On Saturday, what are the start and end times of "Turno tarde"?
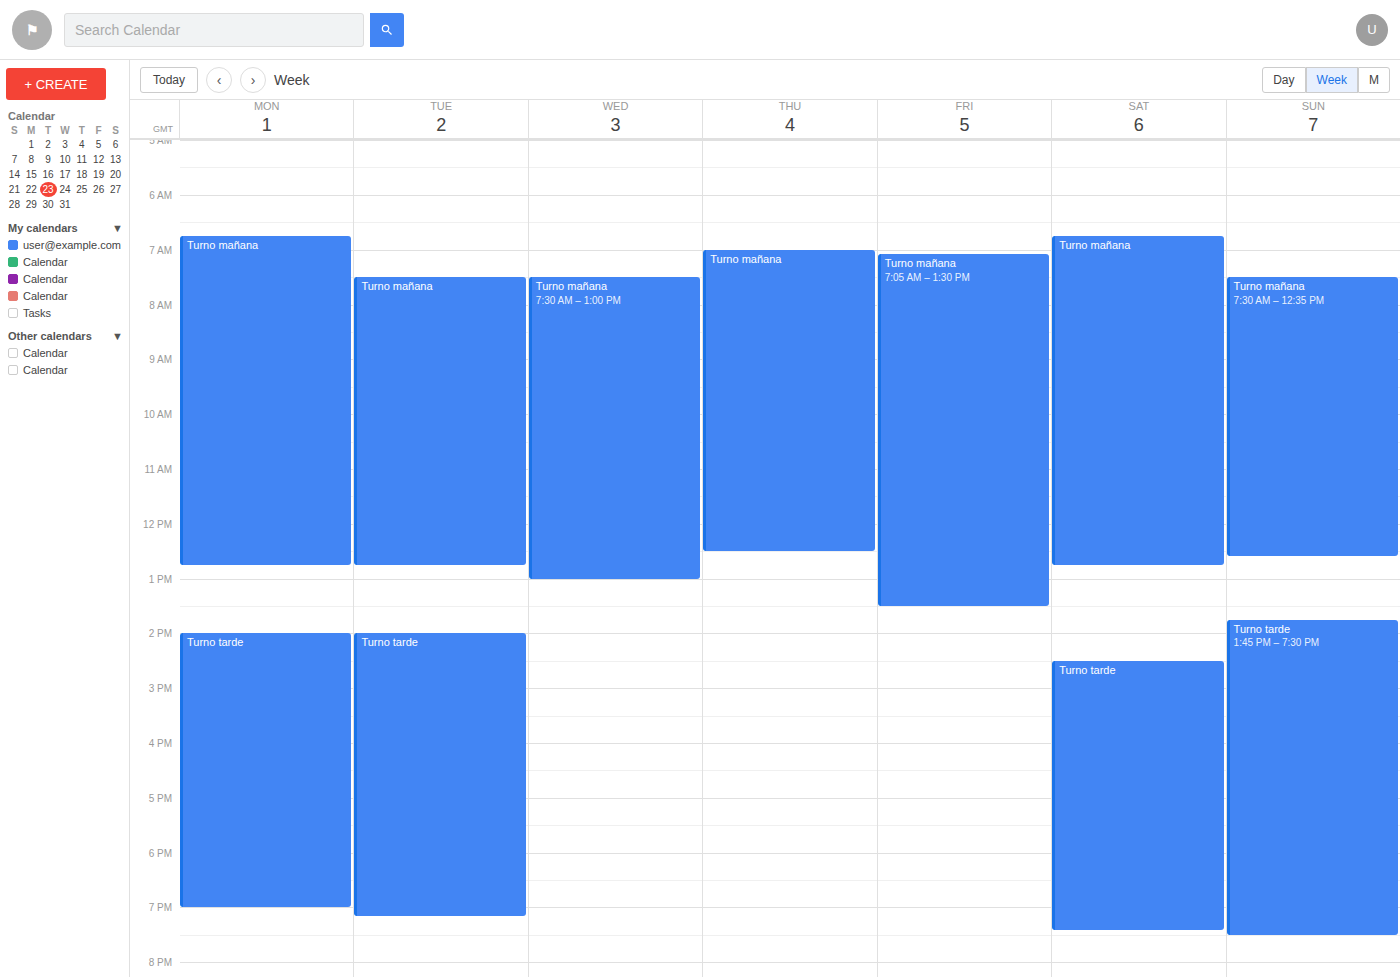
14:30 to 19:25